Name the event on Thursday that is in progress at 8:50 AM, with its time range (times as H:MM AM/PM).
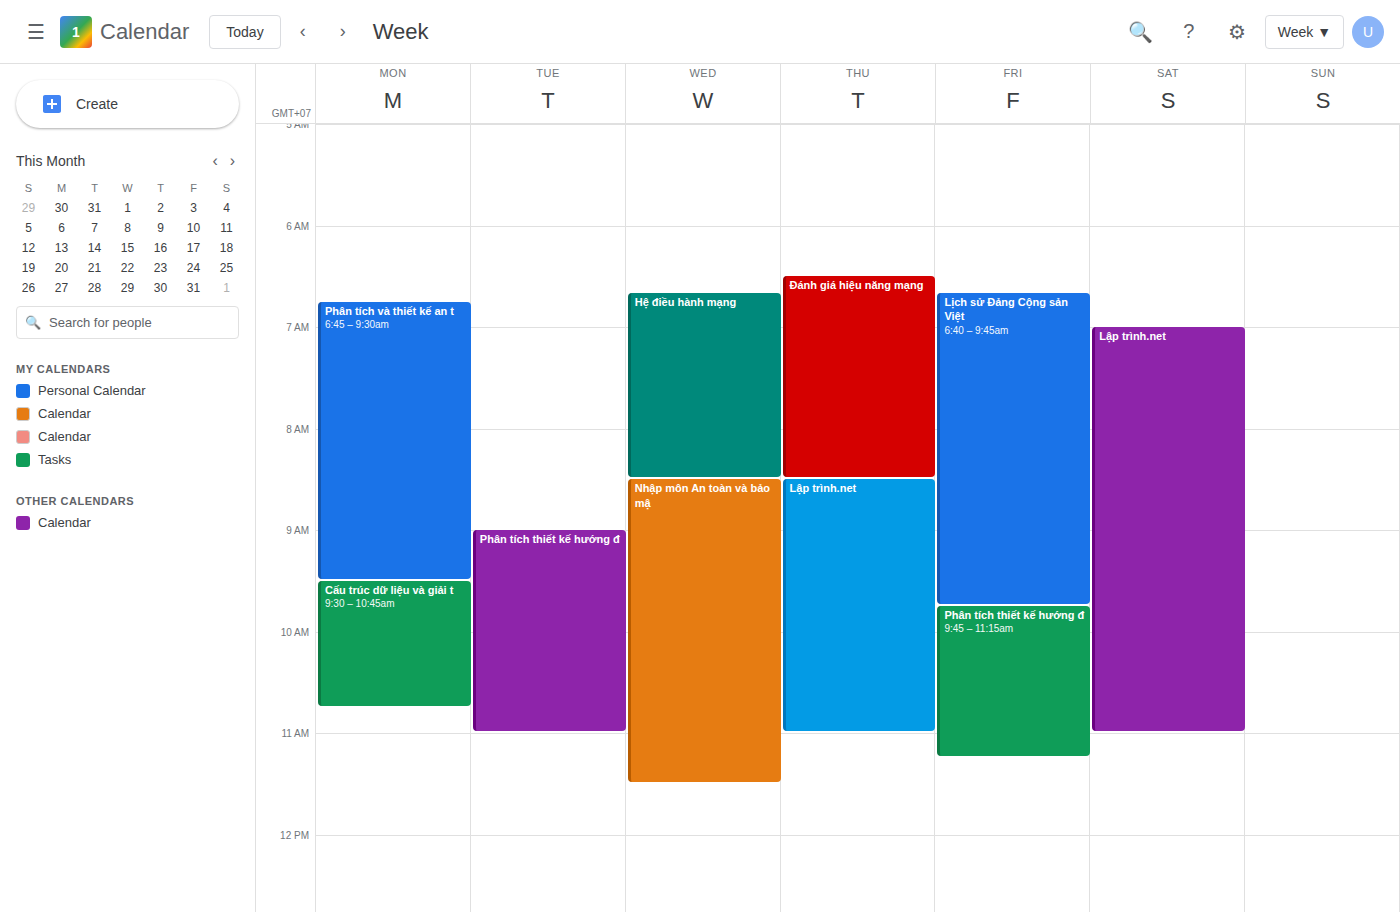
"Lập trình.net", 8:30 AM to 11:00 AM